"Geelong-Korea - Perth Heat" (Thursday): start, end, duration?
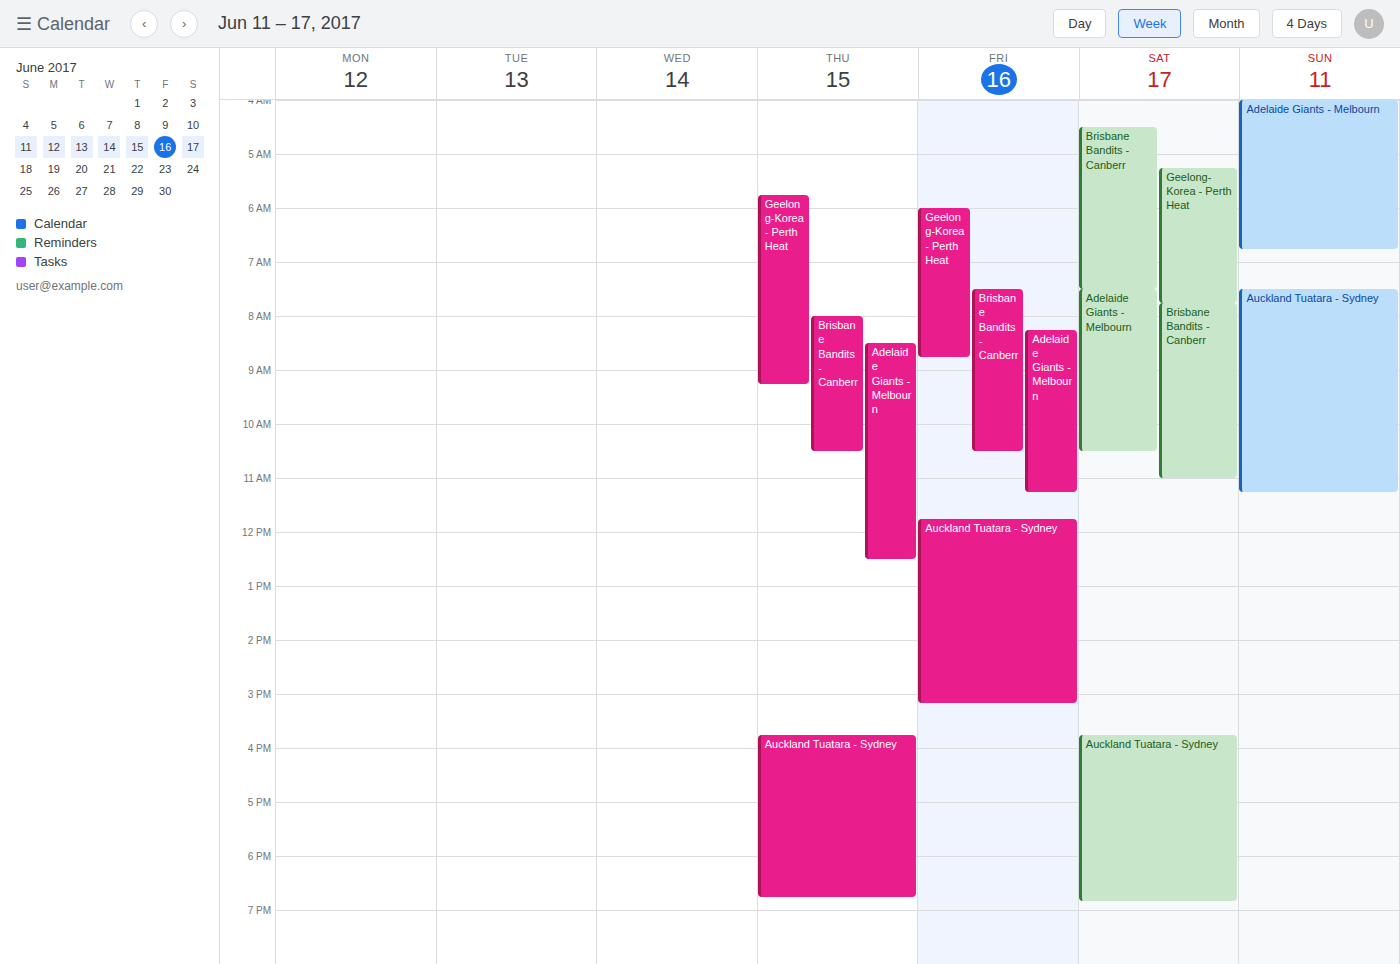
05:45 to 09:15, 3 hours 30 minutes